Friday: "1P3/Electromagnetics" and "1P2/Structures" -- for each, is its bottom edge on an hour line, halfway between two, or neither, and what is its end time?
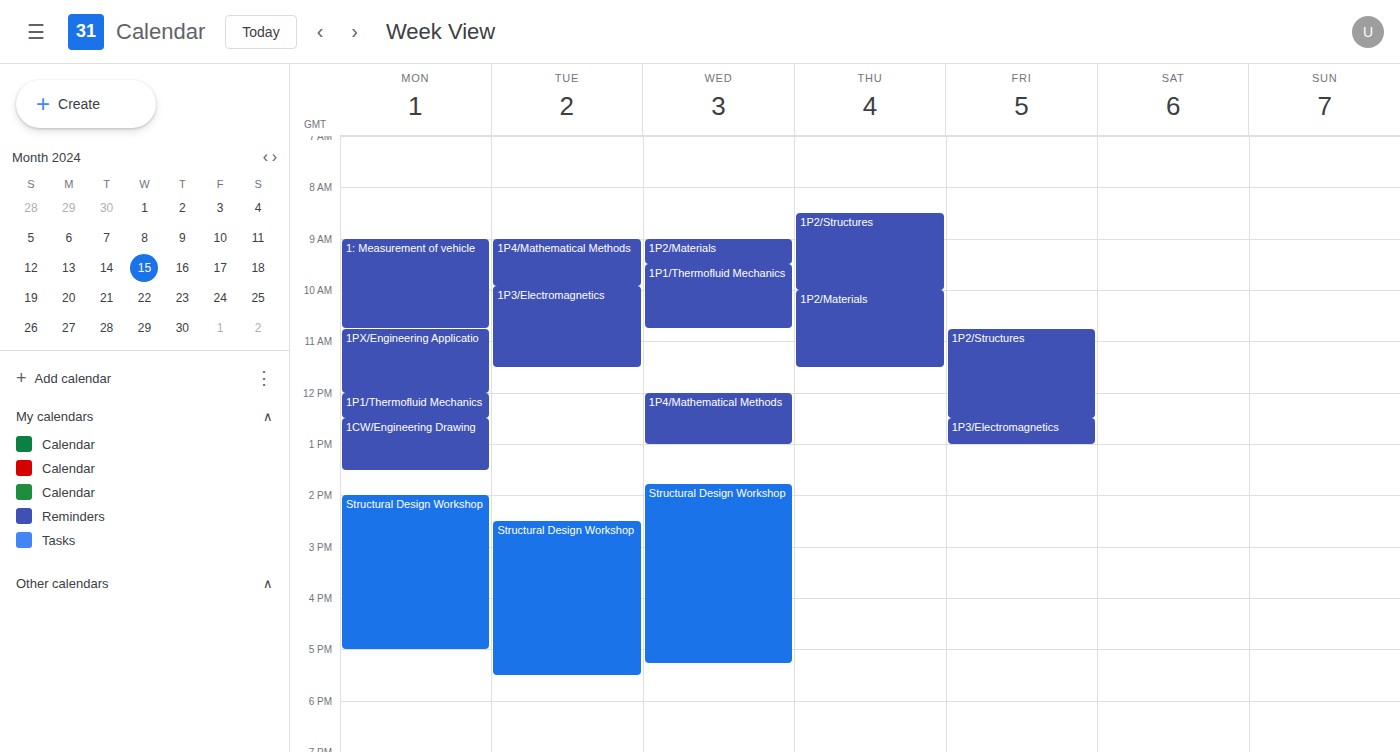
"1P3/Electromagnetics": 1:00 PM, exactly on the 1 PM line. "1P2/Structures": 12:30 PM, halfway between the 12 PM and 1 PM lines.